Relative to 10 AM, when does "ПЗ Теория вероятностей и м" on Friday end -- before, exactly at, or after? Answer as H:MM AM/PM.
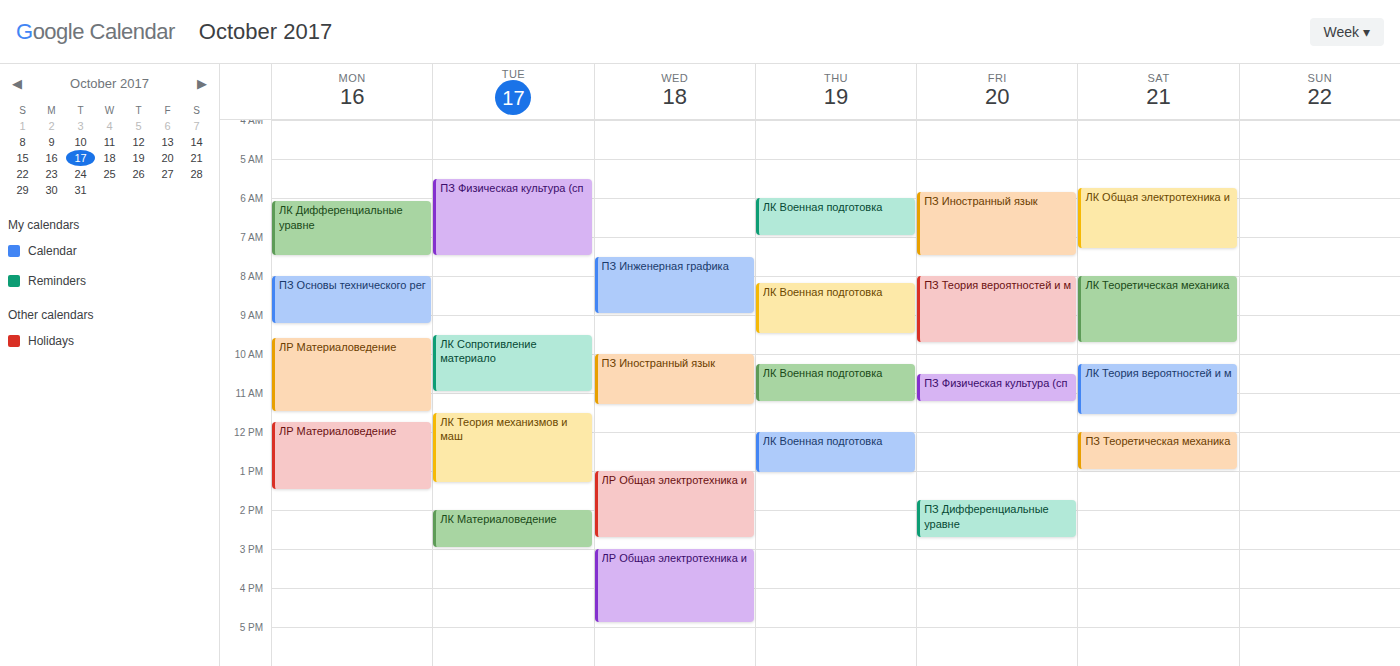
9:45 AM -- before 10 AM, 15 minutes above the 10 AM line.